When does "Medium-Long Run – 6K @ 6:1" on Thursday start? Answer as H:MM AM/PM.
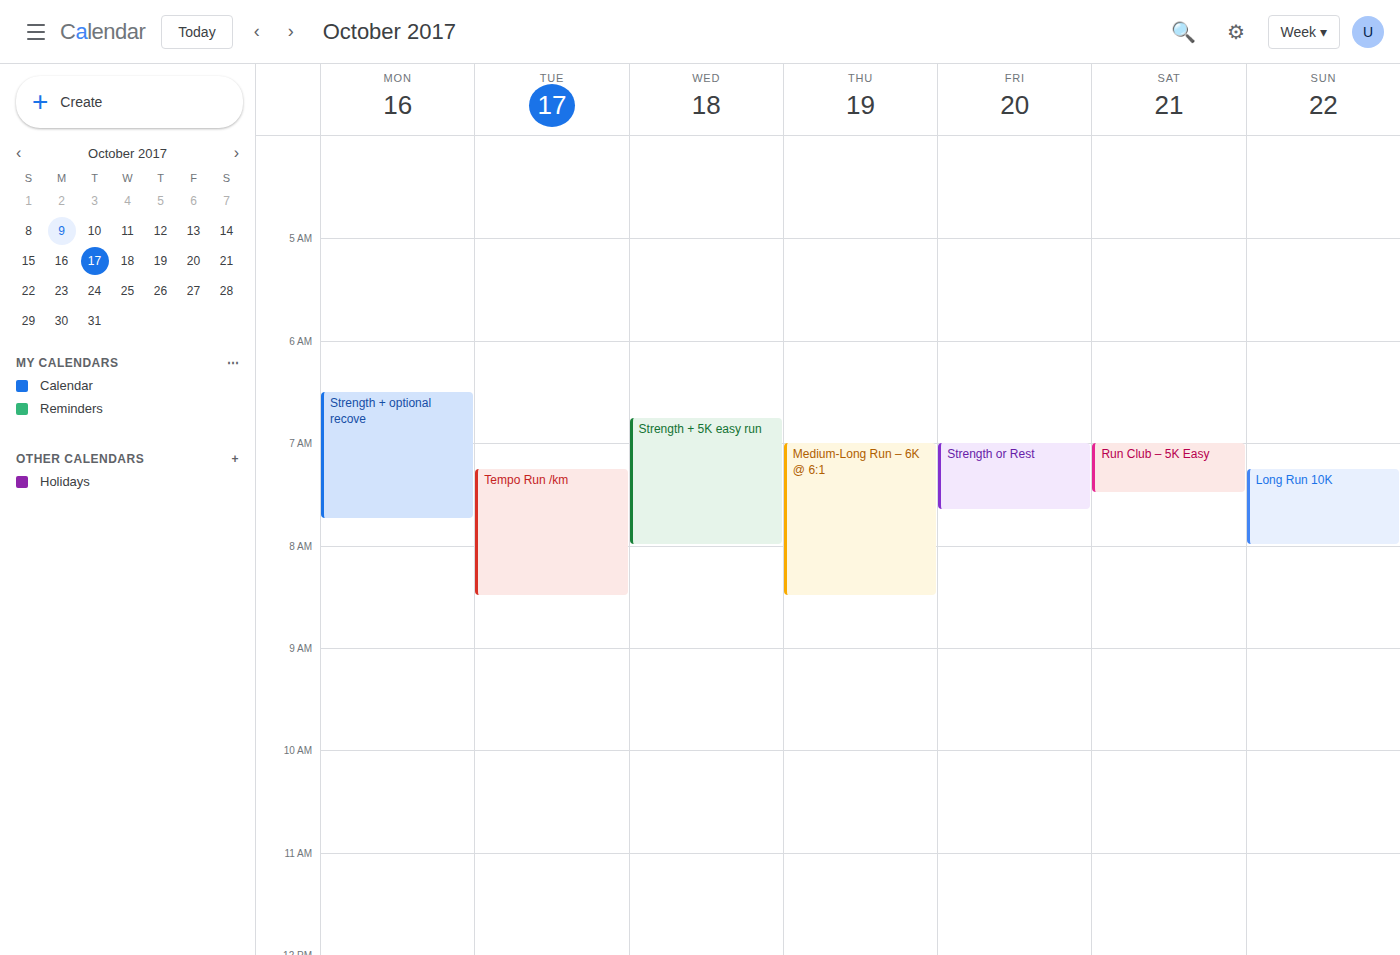
7:00 AM